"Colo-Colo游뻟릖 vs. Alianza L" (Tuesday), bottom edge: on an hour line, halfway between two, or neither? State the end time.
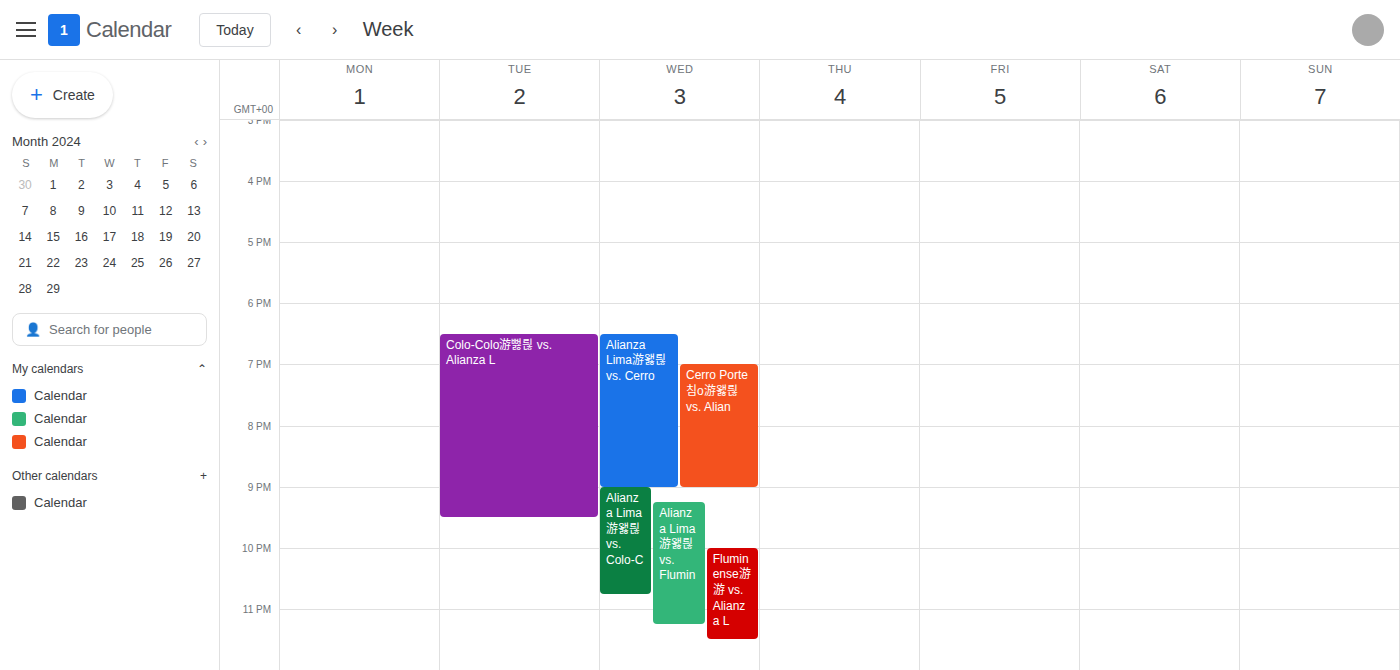
9:30 PM -- halfway between the 9 PM and 10 PM lines.